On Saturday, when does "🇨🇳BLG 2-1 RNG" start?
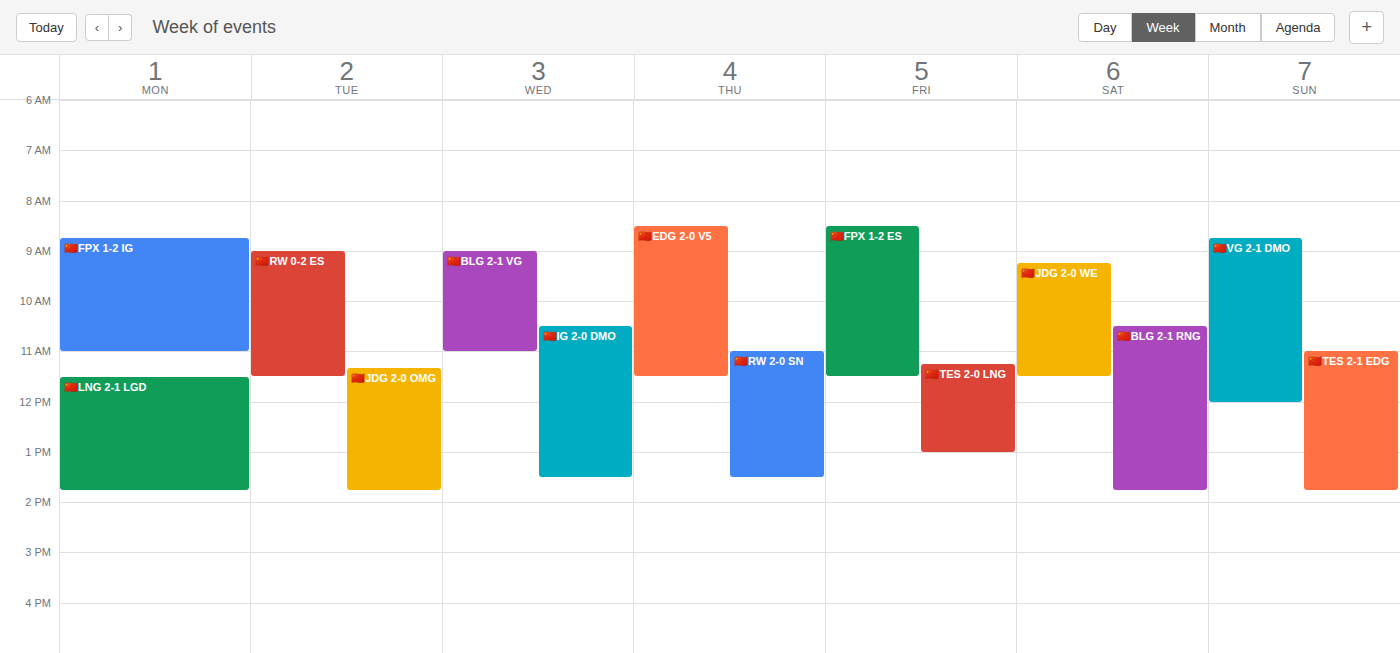
10:30 AM